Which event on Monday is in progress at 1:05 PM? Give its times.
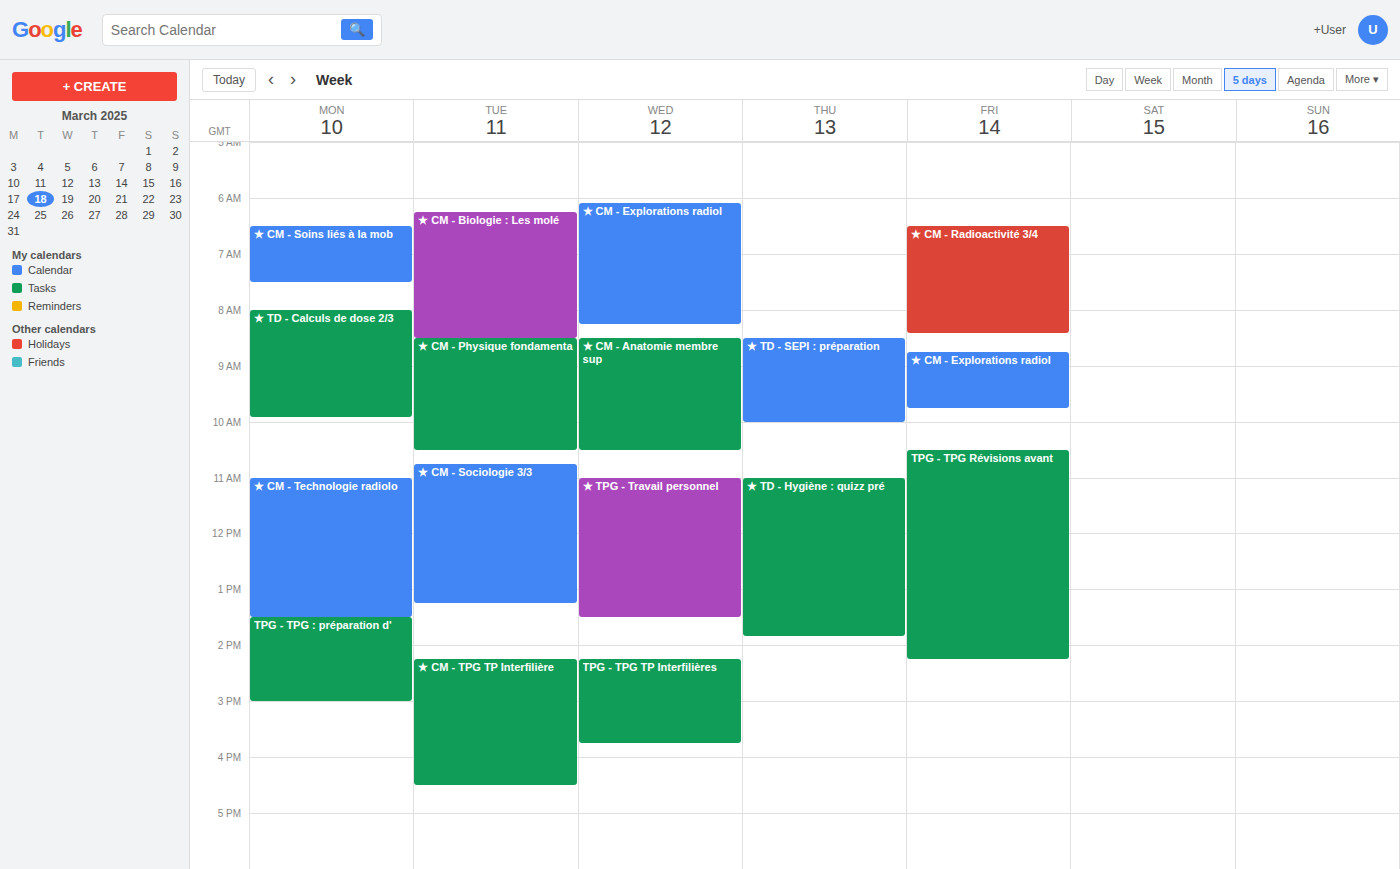
"★ CM - Technologie radiolo", 11:00 AM to 1:30 PM